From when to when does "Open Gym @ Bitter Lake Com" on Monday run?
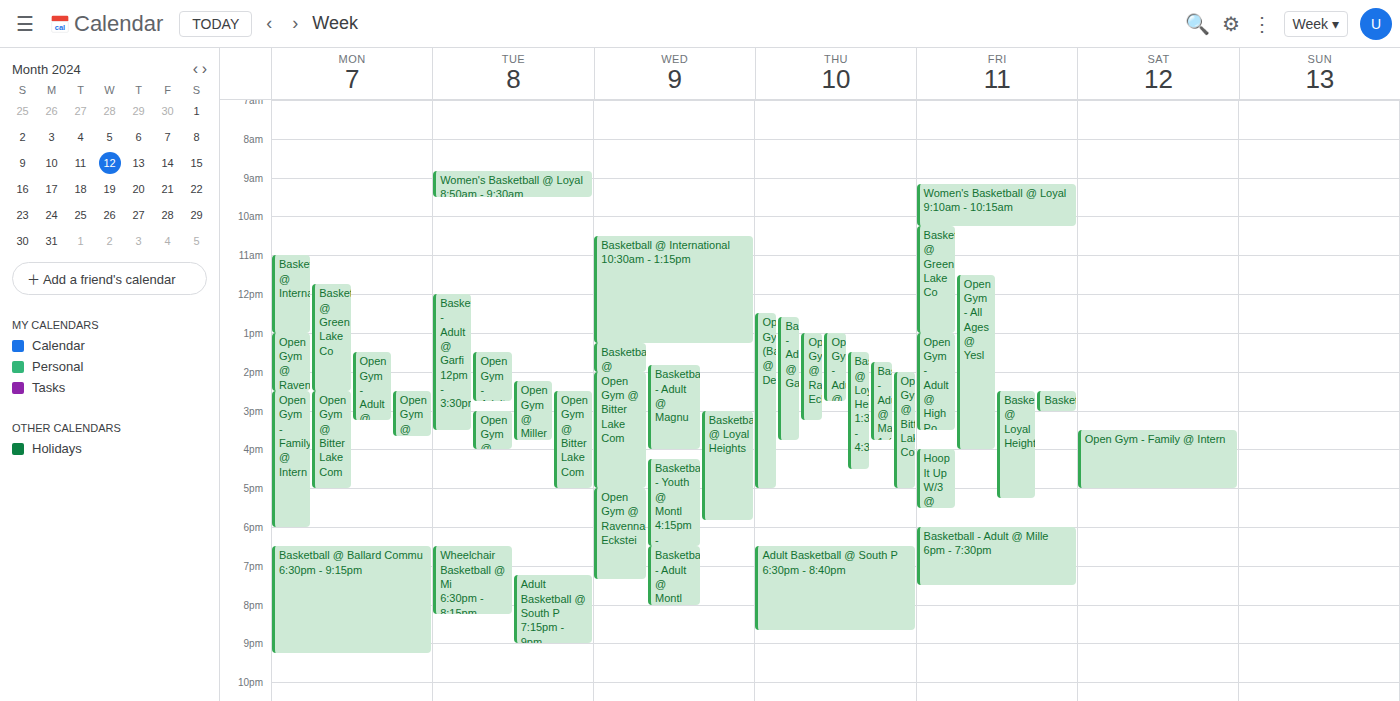
2:30 PM to 5:00 PM